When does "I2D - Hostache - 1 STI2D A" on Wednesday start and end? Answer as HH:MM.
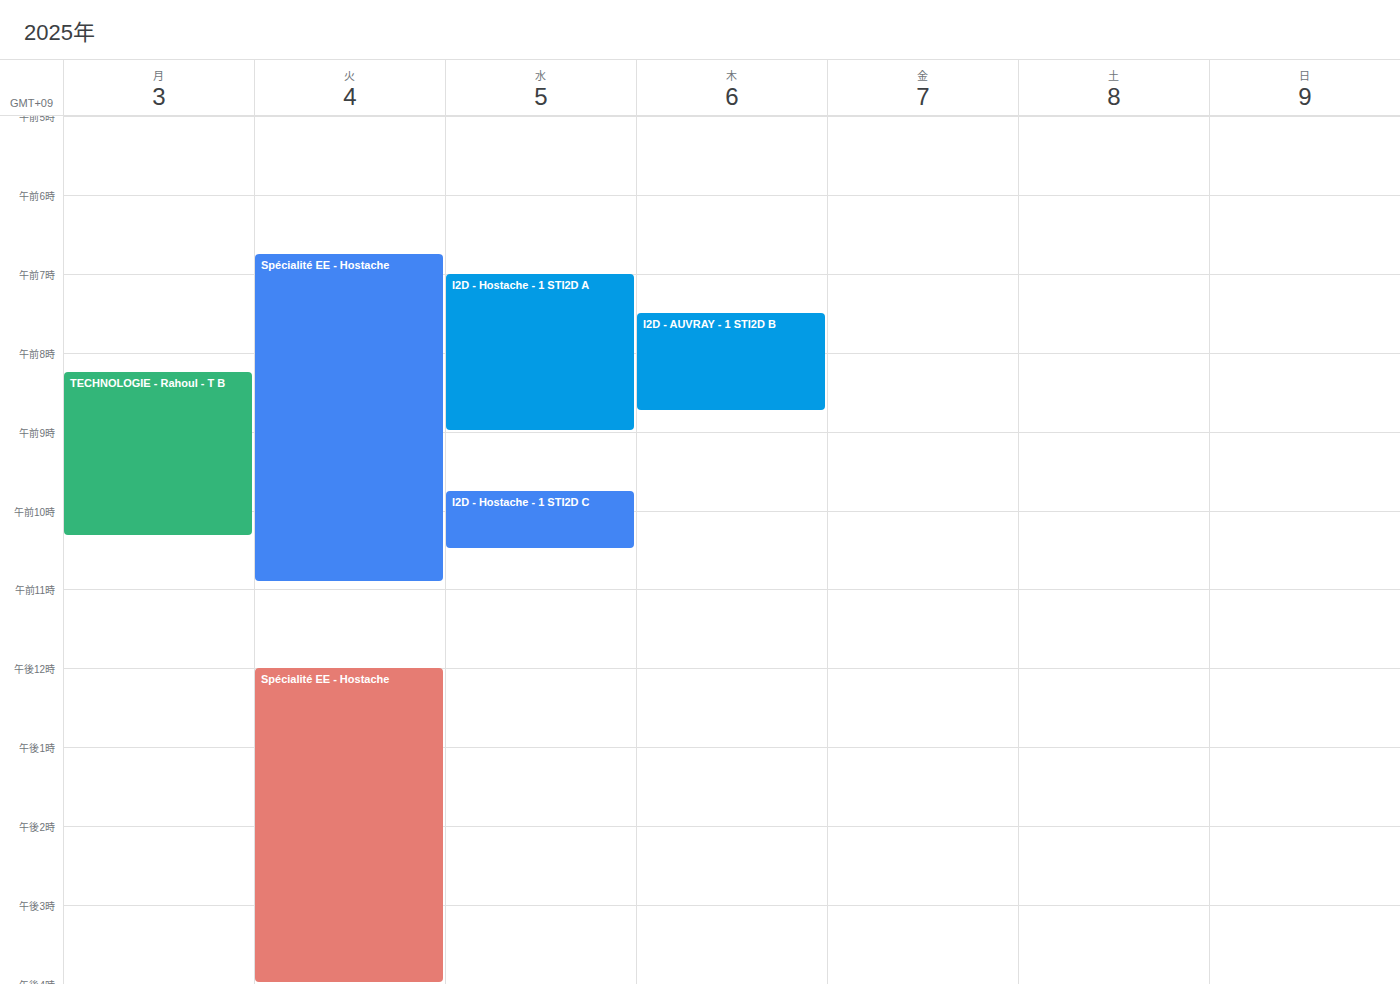
07:00 to 09:00